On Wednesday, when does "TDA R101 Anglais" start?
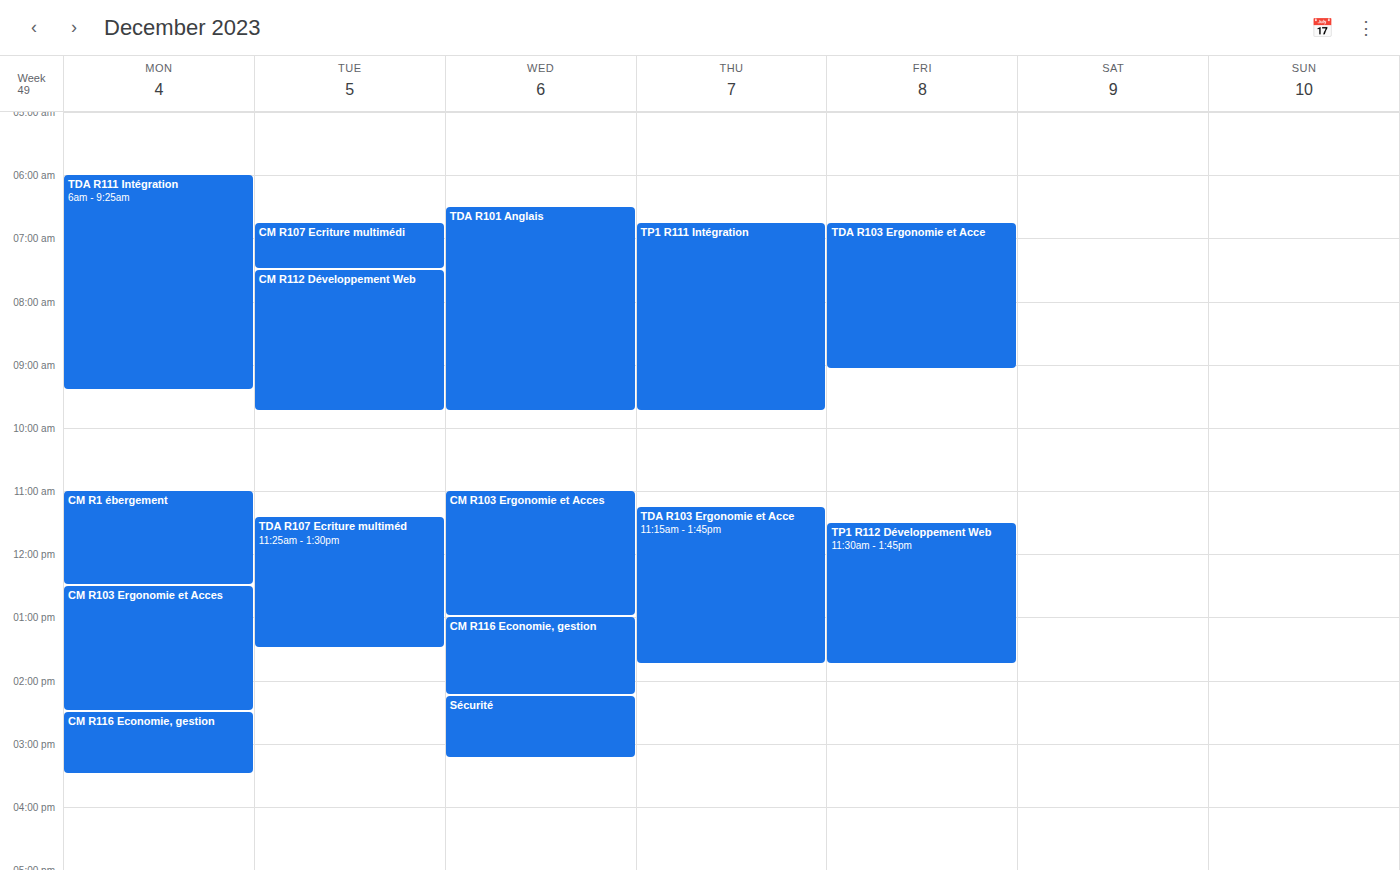
6:30 AM